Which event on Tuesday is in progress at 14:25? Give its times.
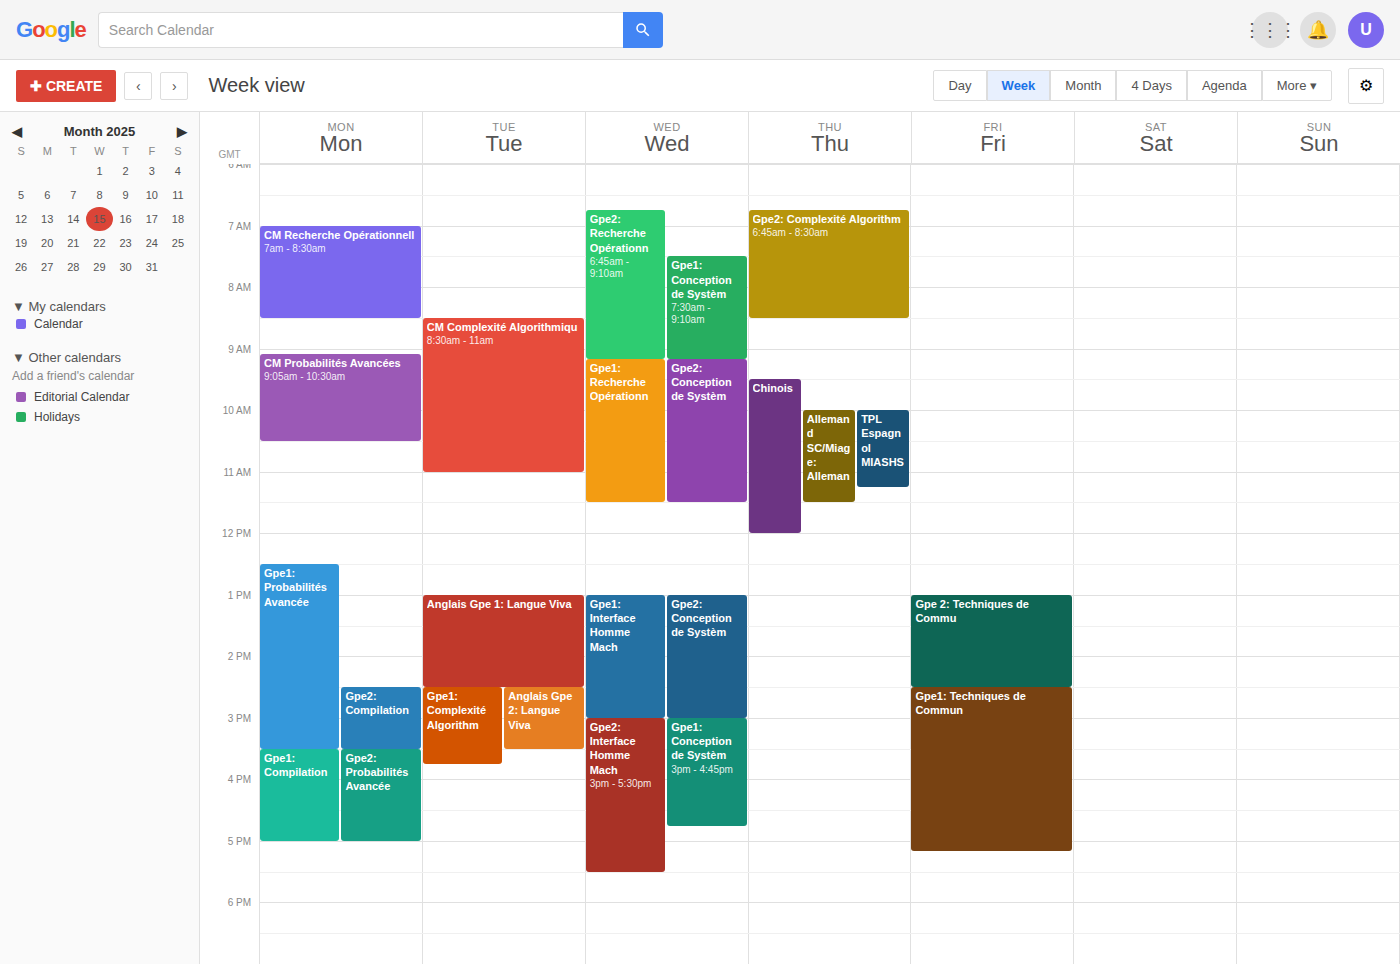
"Anglais Gpe 1: Langue Viva", 13:00 to 14:30